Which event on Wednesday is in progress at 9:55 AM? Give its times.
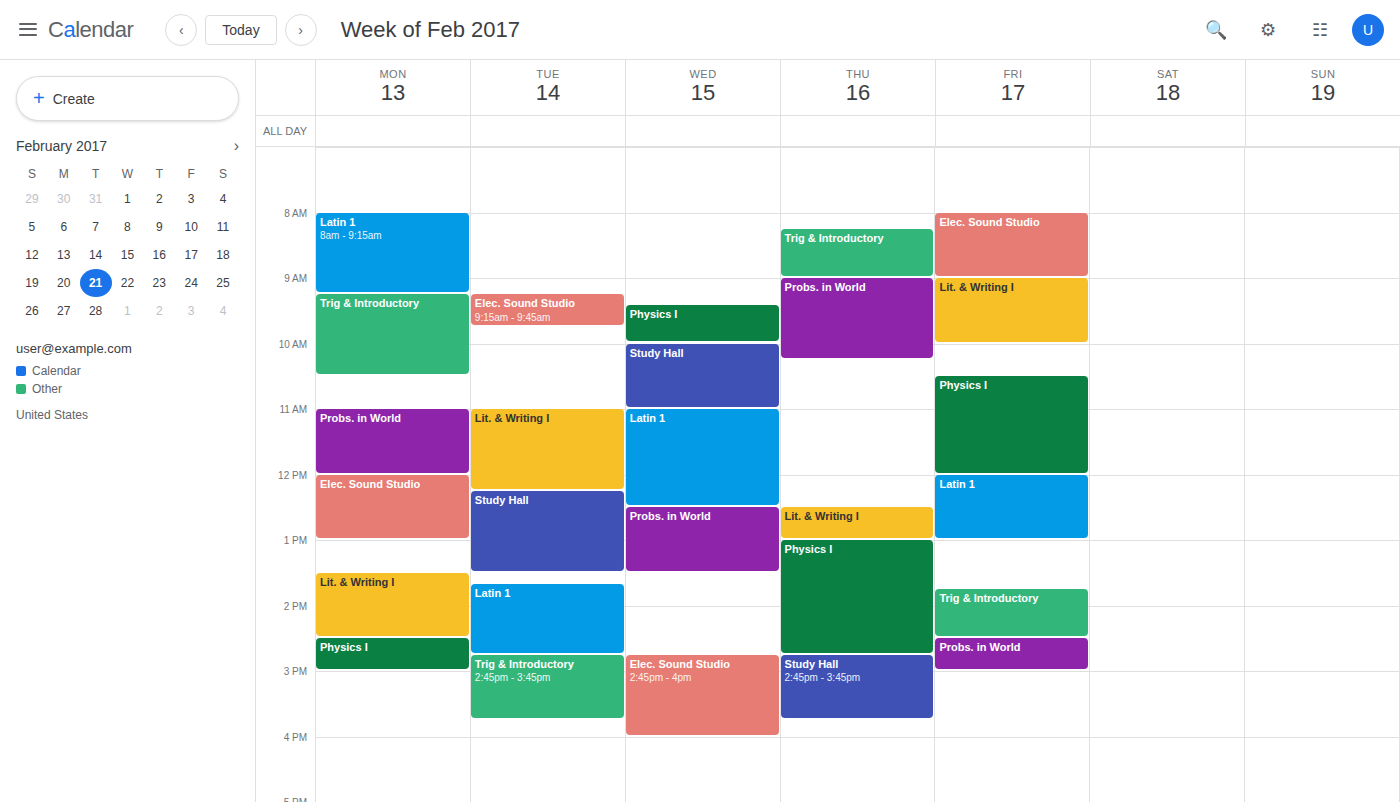
"Physics I", 9:25 AM to 10:00 AM